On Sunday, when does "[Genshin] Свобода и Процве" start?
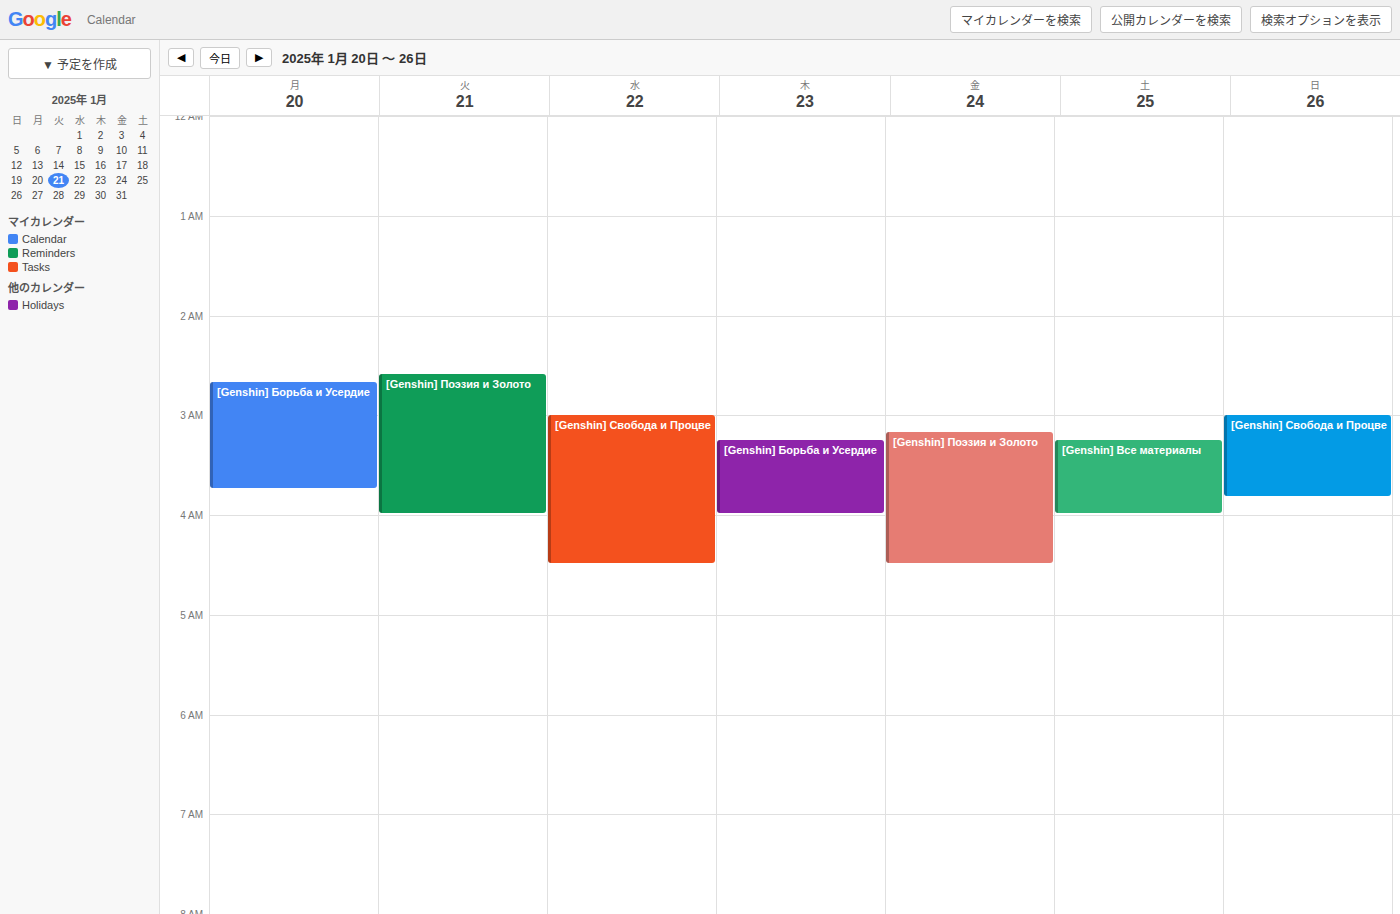
3:00 AM